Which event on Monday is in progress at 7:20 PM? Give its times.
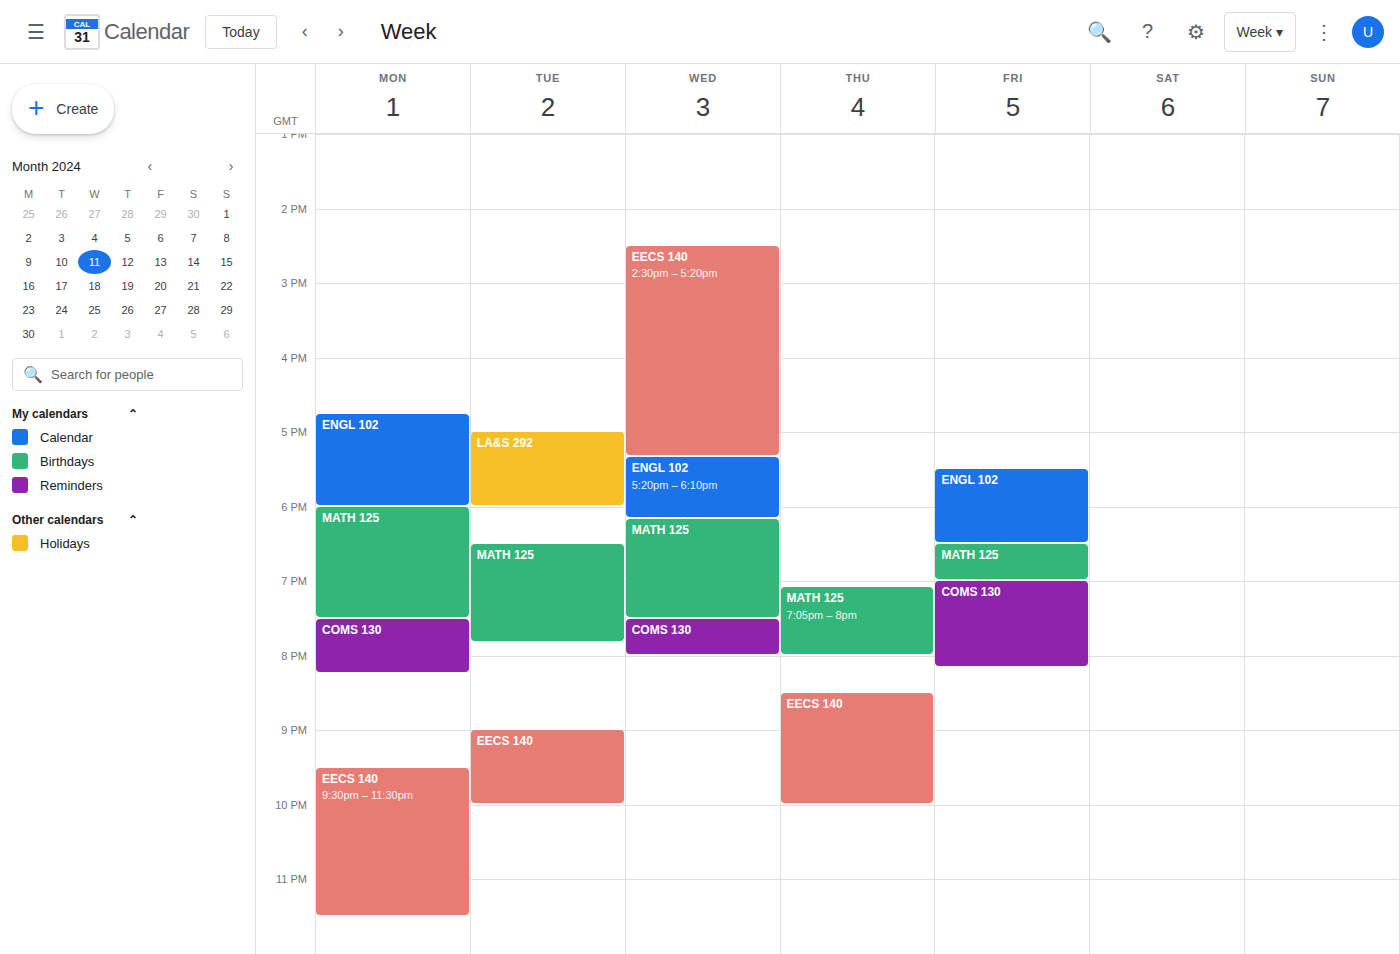
"MATH 125", 6:00 PM to 7:30 PM